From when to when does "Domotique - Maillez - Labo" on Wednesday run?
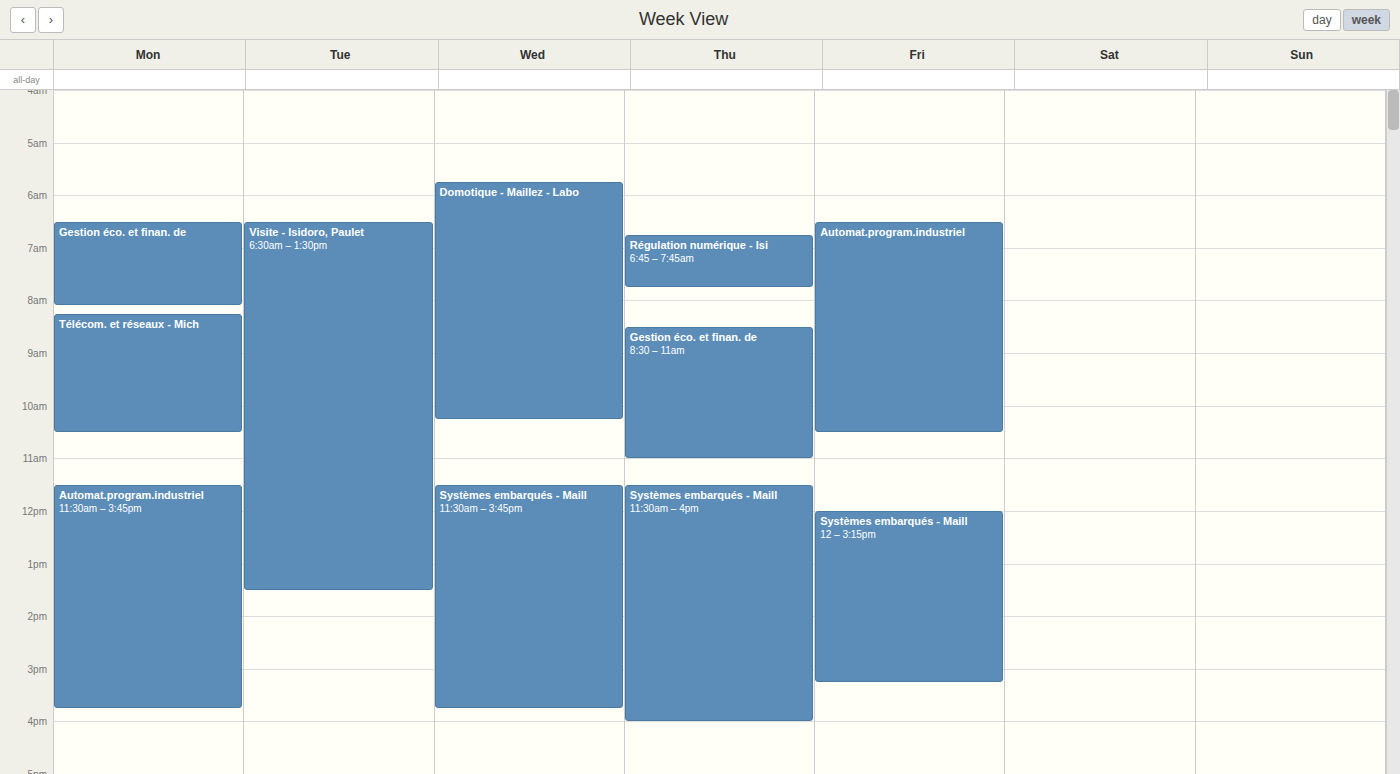
5:45 AM to 10:15 AM